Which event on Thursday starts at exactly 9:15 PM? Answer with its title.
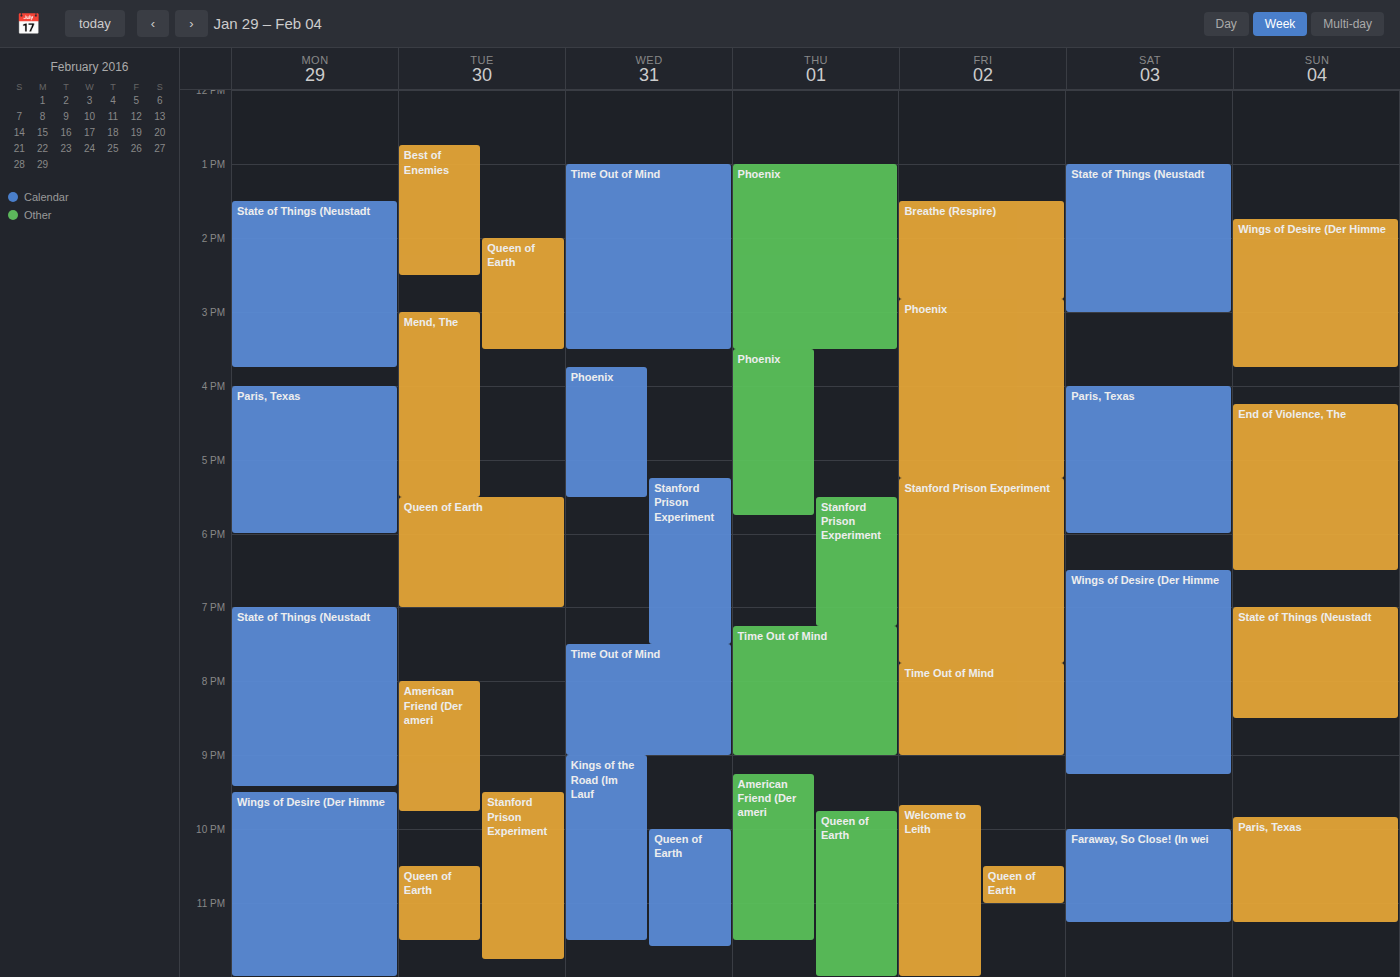
"American Friend (Der ameri"